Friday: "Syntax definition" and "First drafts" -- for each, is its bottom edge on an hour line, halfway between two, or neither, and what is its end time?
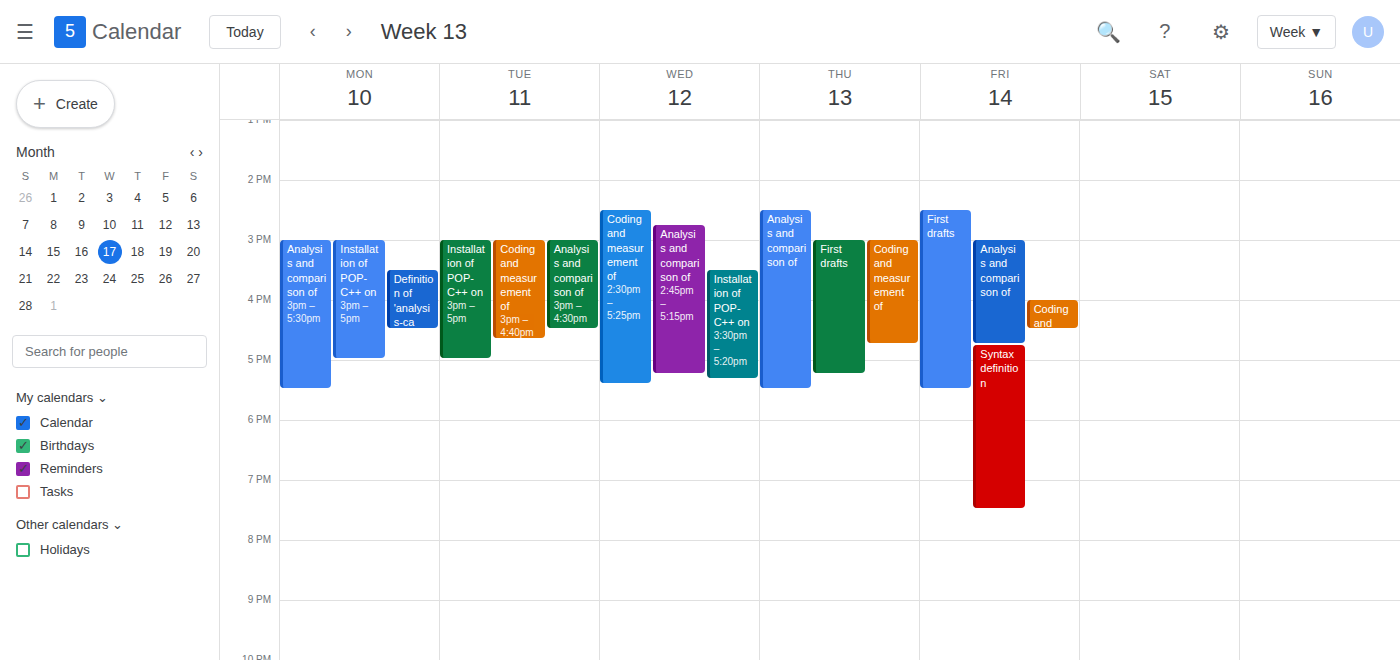
"Syntax definition": 7:30 PM, halfway between the 7 PM and 8 PM lines. "First drafts": 5:30 PM, halfway between the 5 PM and 6 PM lines.